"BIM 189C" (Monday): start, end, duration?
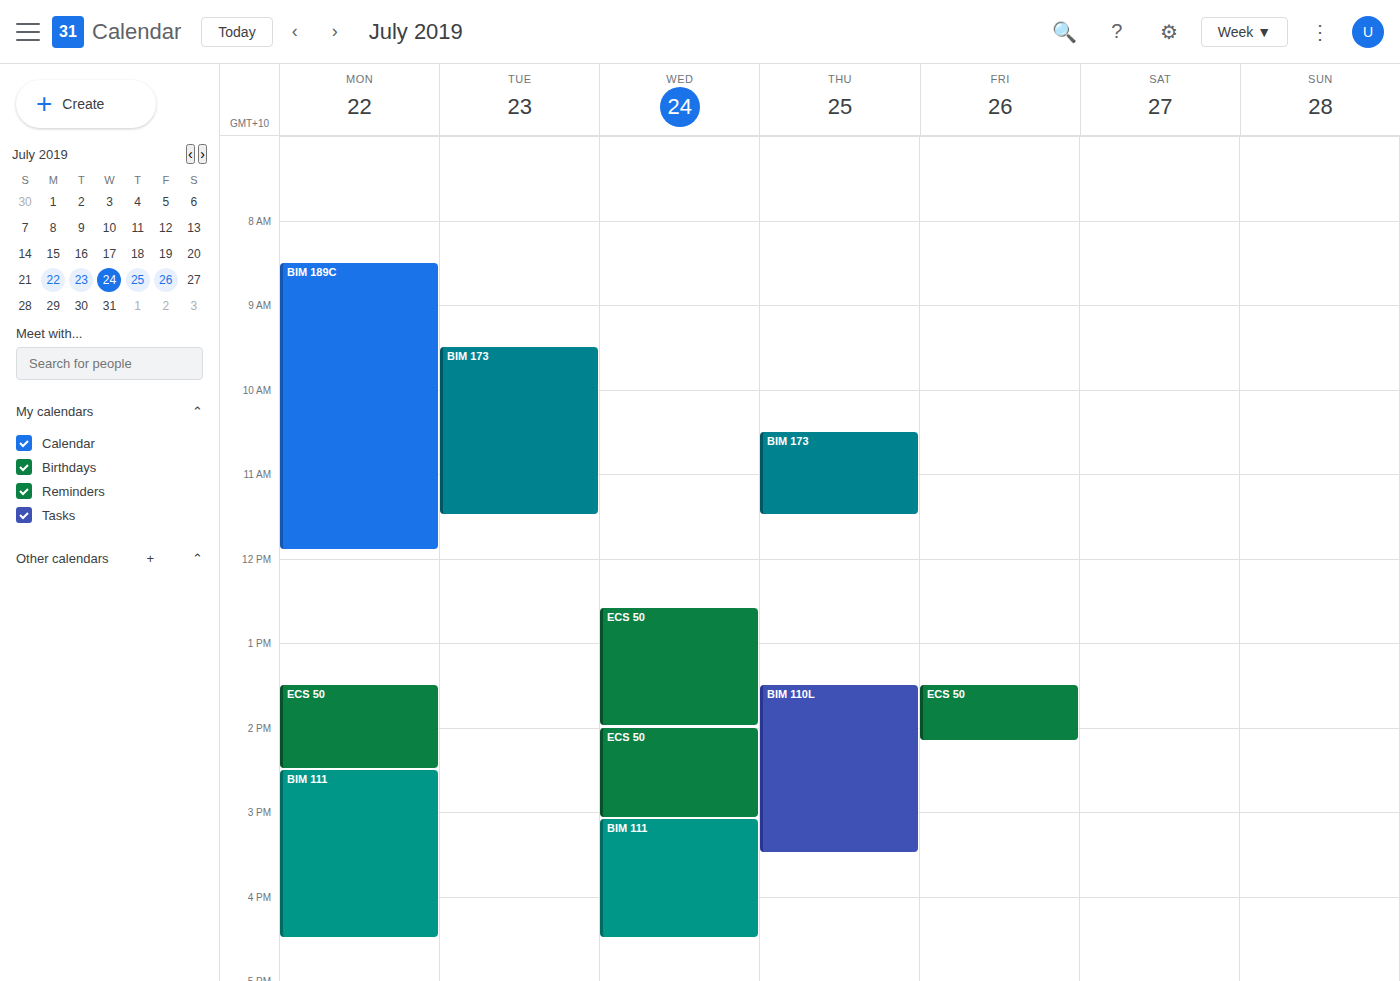
8:30 AM to 11:55 AM, 3 hours 25 minutes